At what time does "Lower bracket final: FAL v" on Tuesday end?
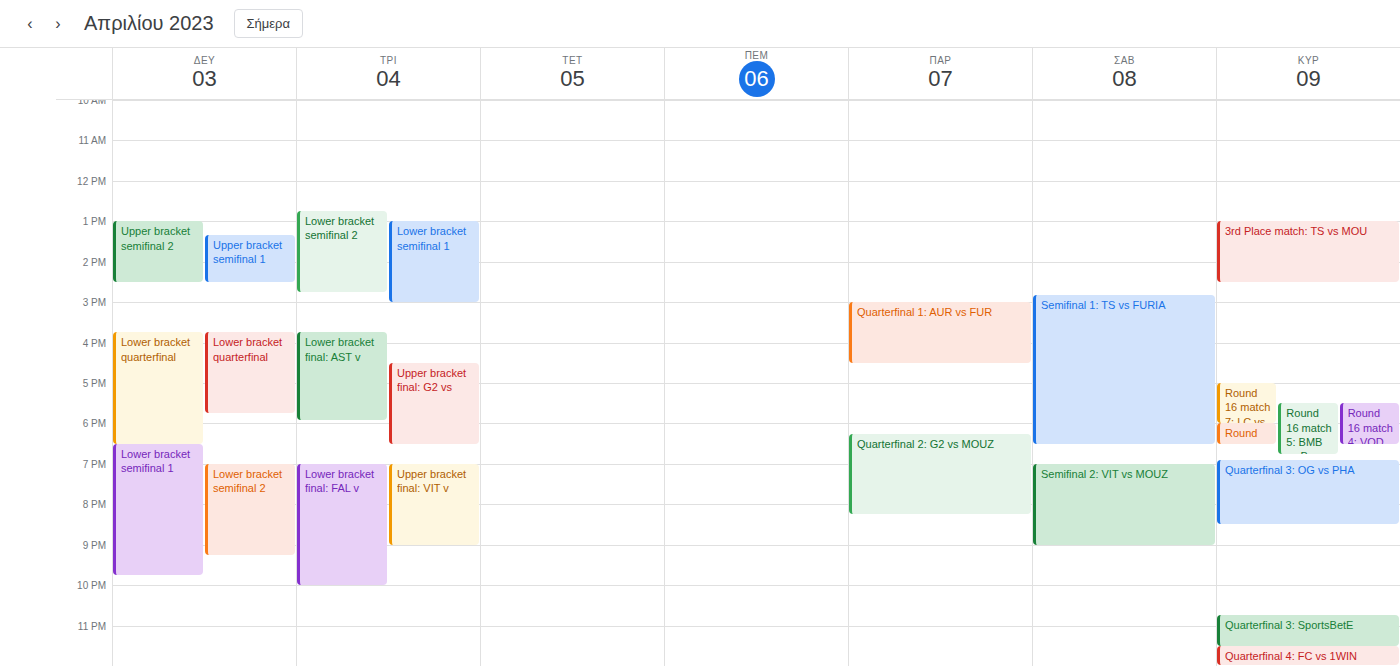
10:00 PM